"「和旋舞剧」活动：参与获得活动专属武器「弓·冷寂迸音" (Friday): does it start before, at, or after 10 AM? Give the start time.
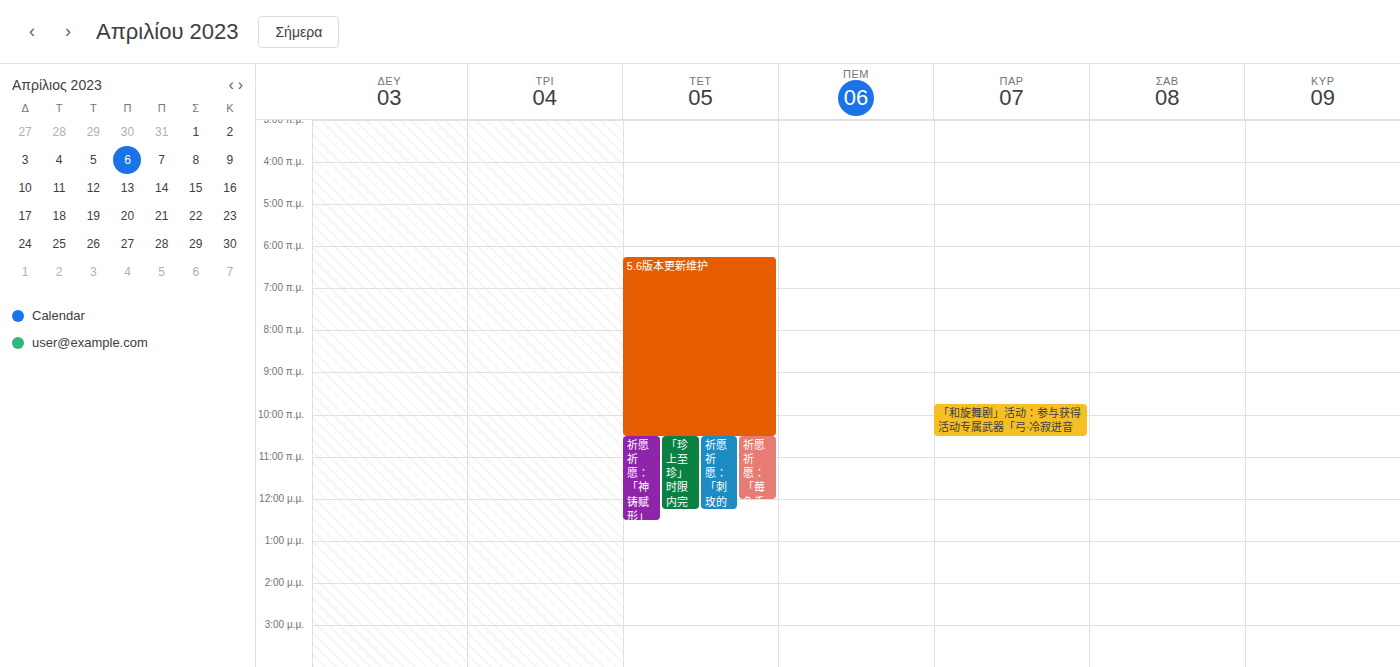
9:45 AM -- before 10 AM, 15 minutes above the 10 AM line.